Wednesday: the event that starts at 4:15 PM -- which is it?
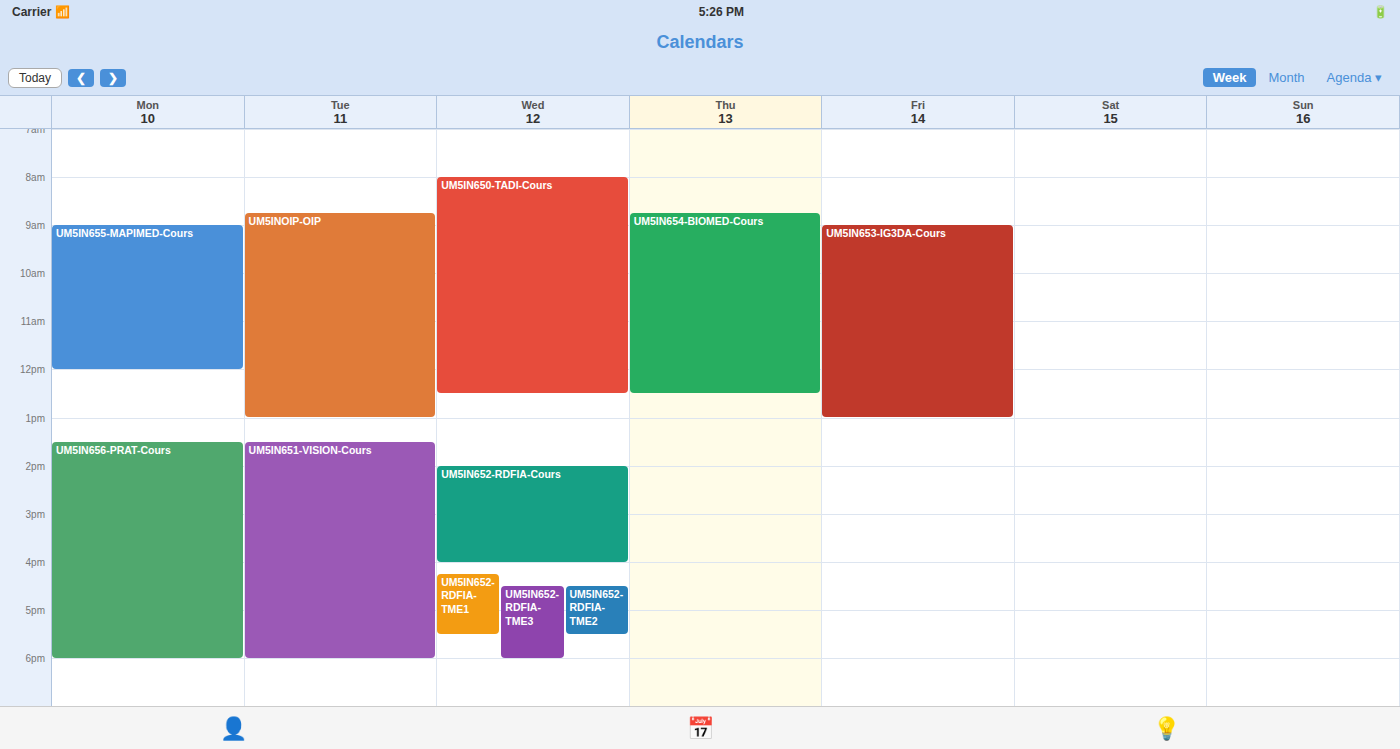
"UM5IN652-RDFIA-TME1"